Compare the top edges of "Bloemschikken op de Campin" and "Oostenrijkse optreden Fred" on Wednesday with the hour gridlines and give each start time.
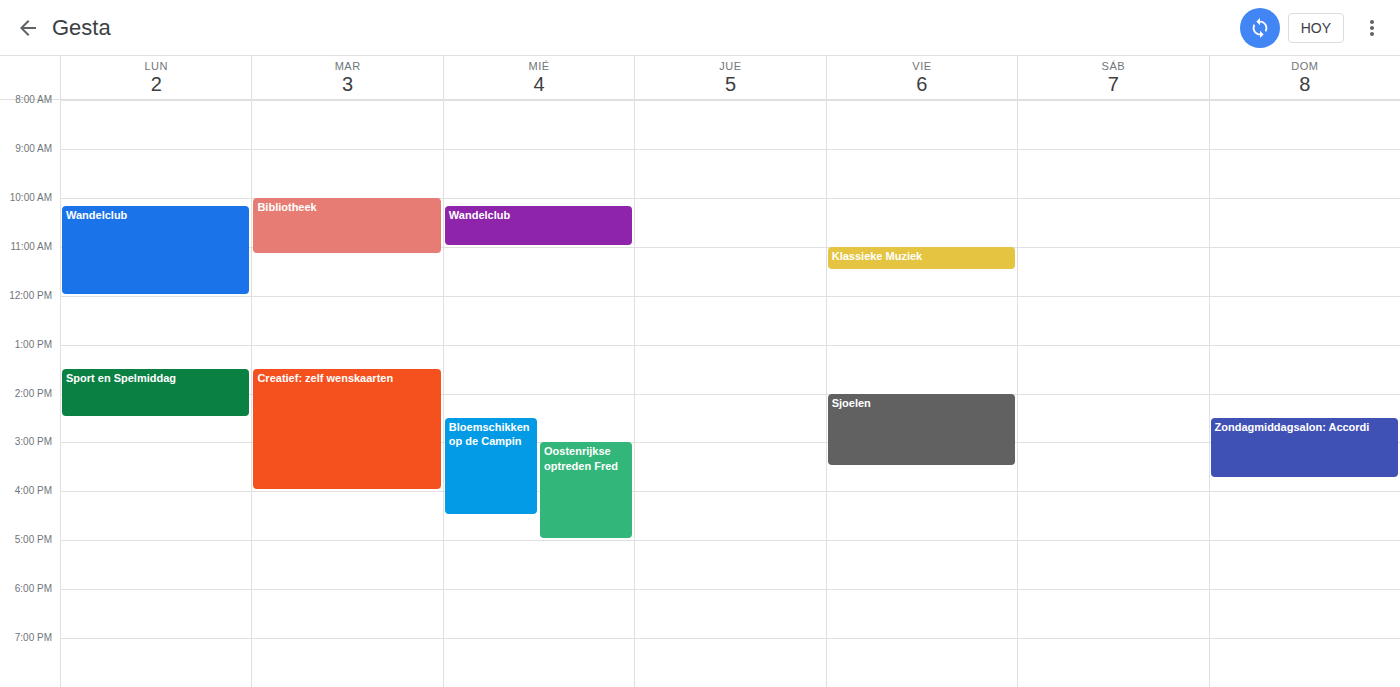
"Bloemschikken op de Campin": 2:30 PM, halfway between the 2 PM and 3 PM lines. "Oostenrijkse optreden Fred": 3:00 PM, exactly on the 3 PM line.